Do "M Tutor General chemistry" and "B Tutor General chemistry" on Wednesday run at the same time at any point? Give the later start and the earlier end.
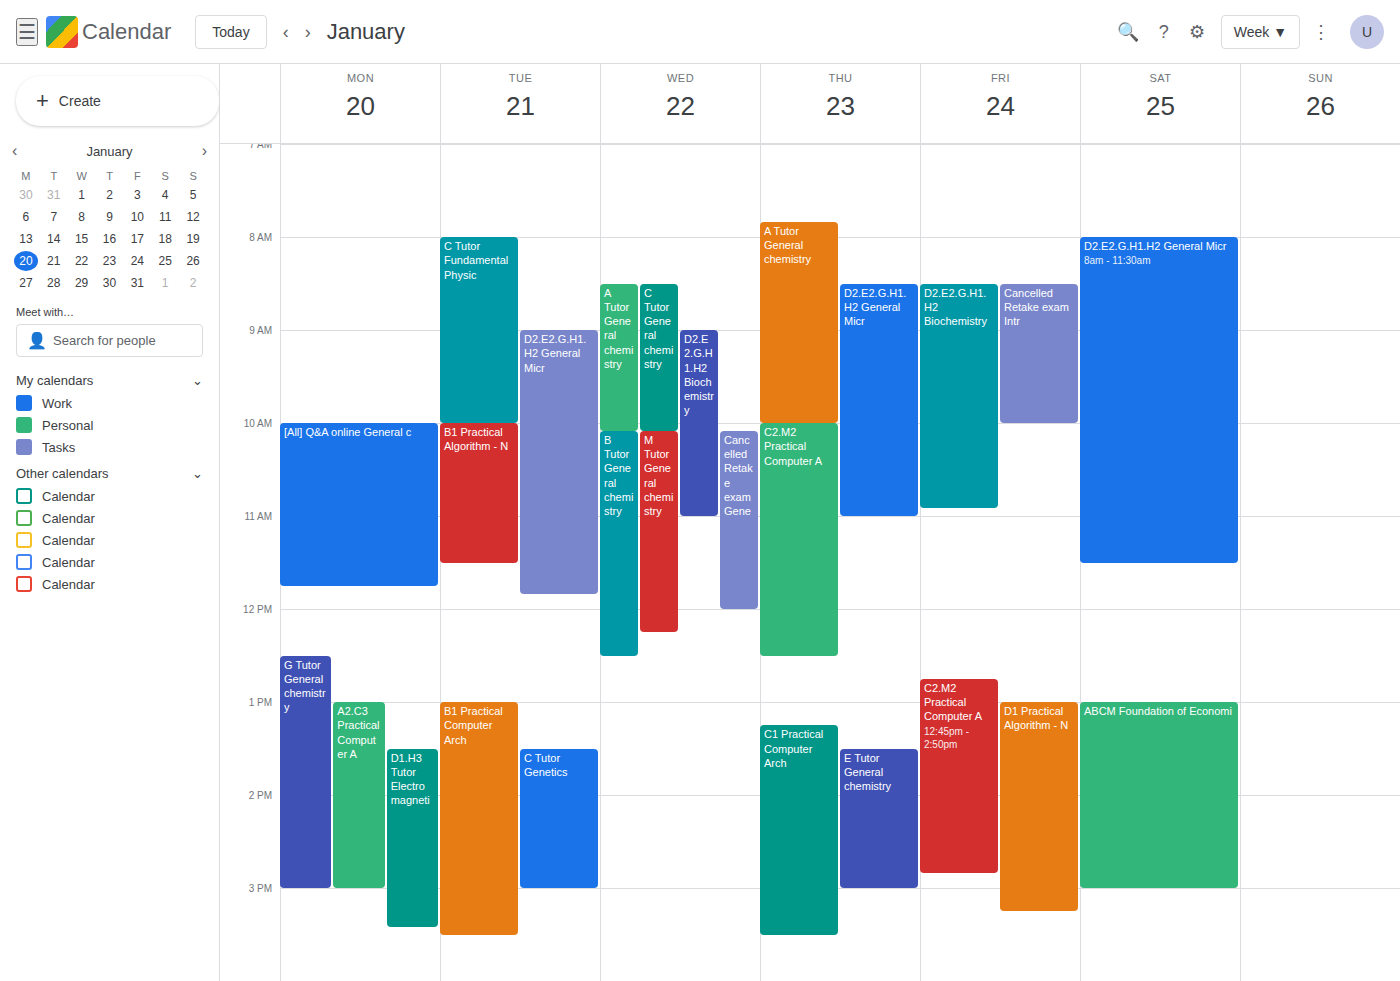
"B Tutor General chemistry" starts at 10:05 AM, before "M Tutor General chemistry" ends at 12:15 PM -- they overlap.